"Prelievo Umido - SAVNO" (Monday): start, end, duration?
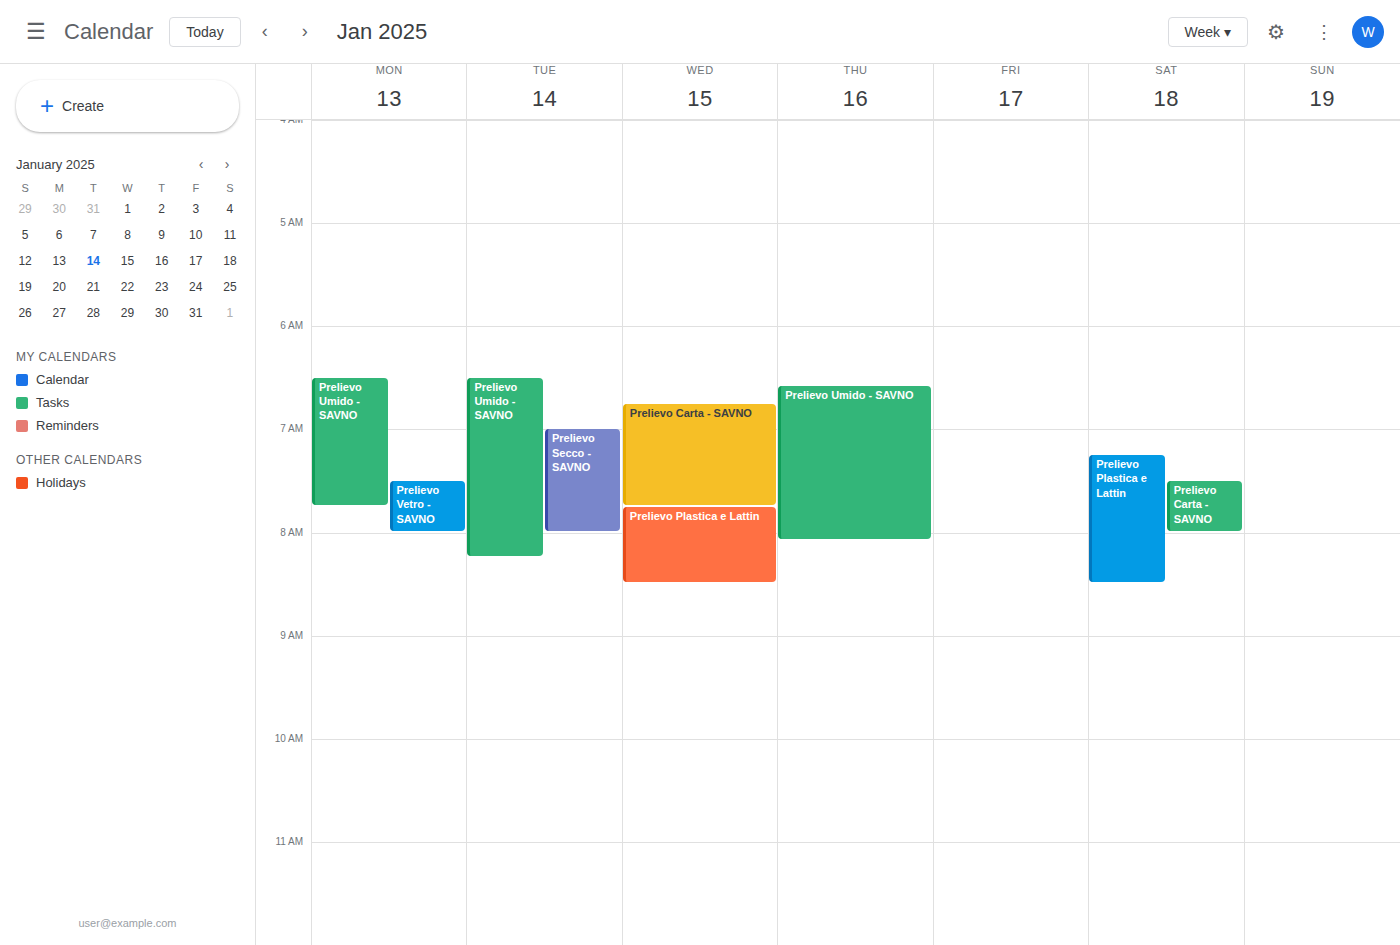
06:30 to 07:45, 1 hour 15 minutes